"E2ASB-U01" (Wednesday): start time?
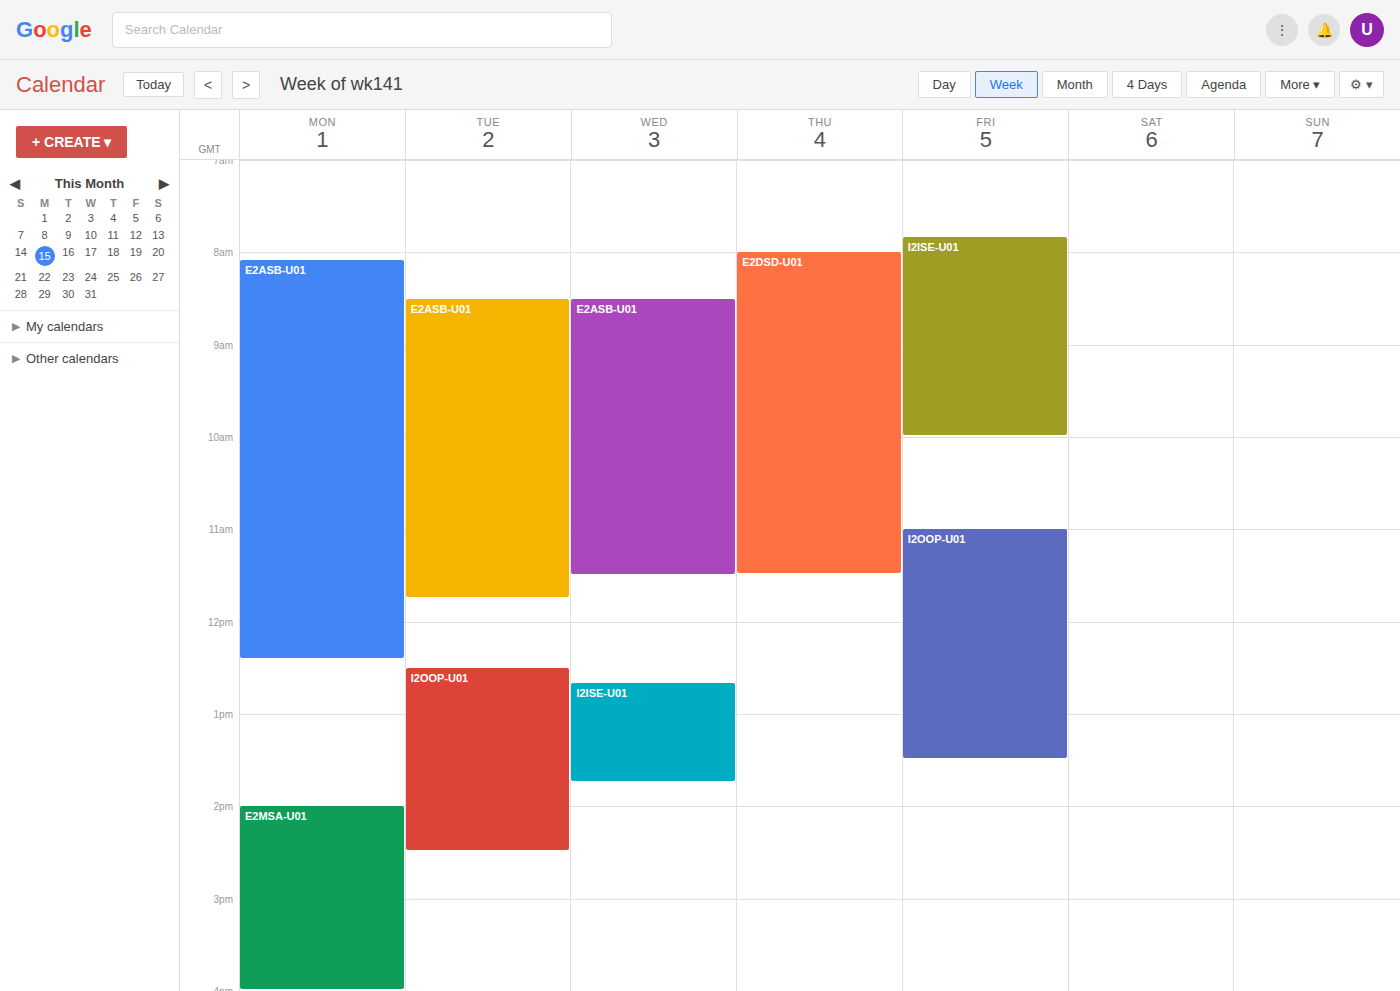
08:30